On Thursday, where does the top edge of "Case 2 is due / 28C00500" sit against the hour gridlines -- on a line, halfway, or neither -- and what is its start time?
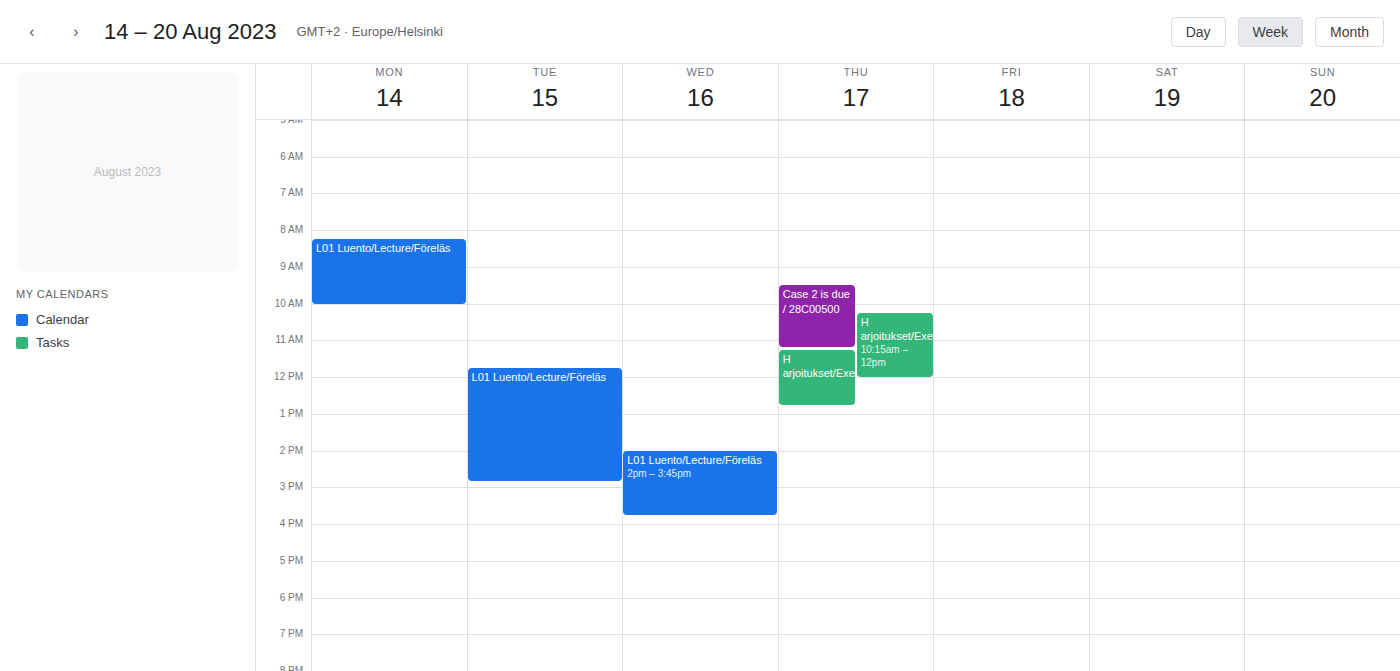
9:30 AM -- halfway between the 9 AM and 10 AM lines.